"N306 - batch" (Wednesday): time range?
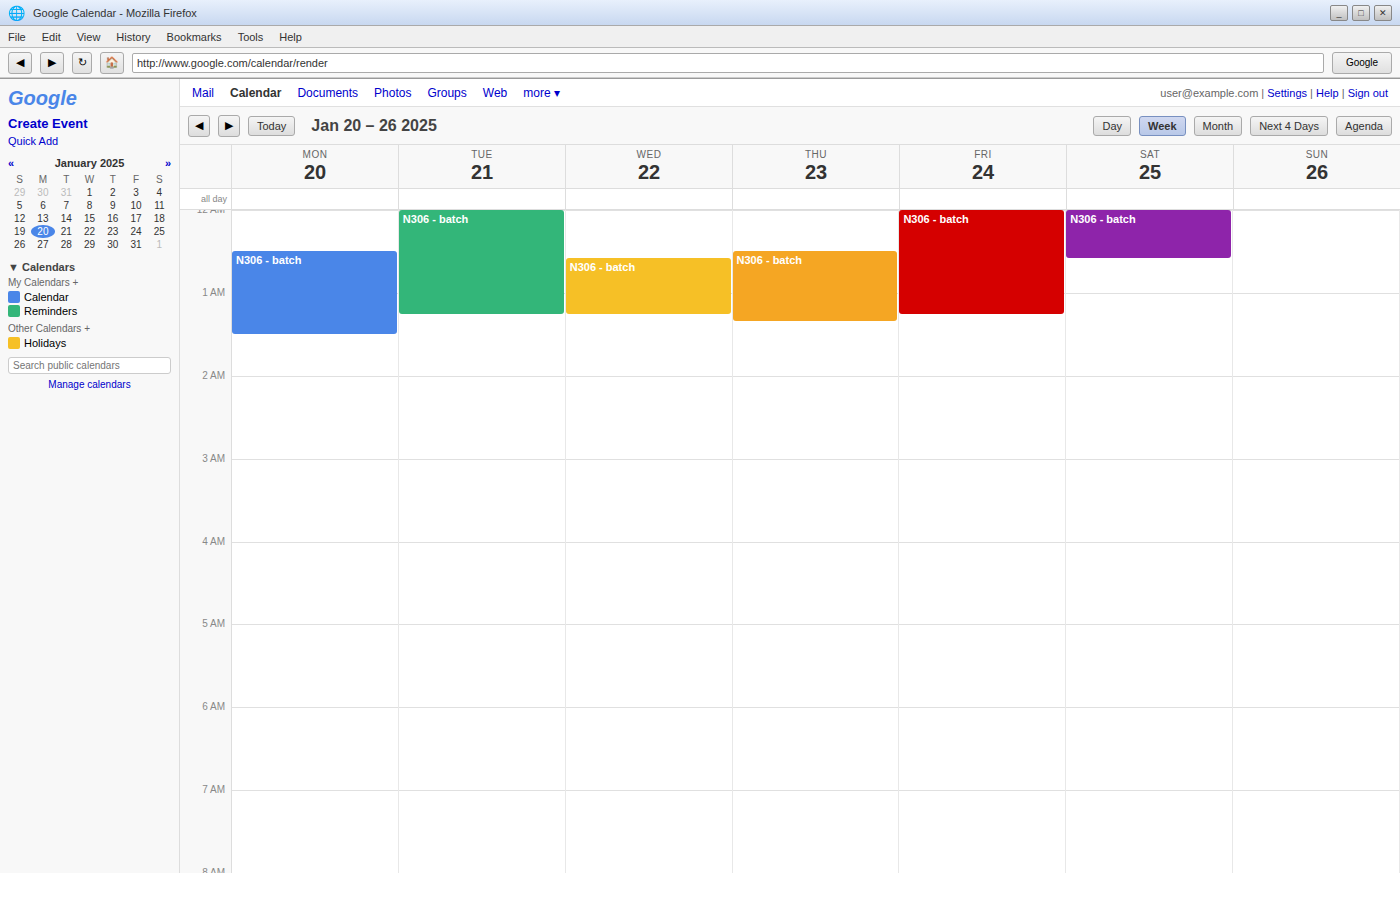
12:35 AM to 1:15 AM